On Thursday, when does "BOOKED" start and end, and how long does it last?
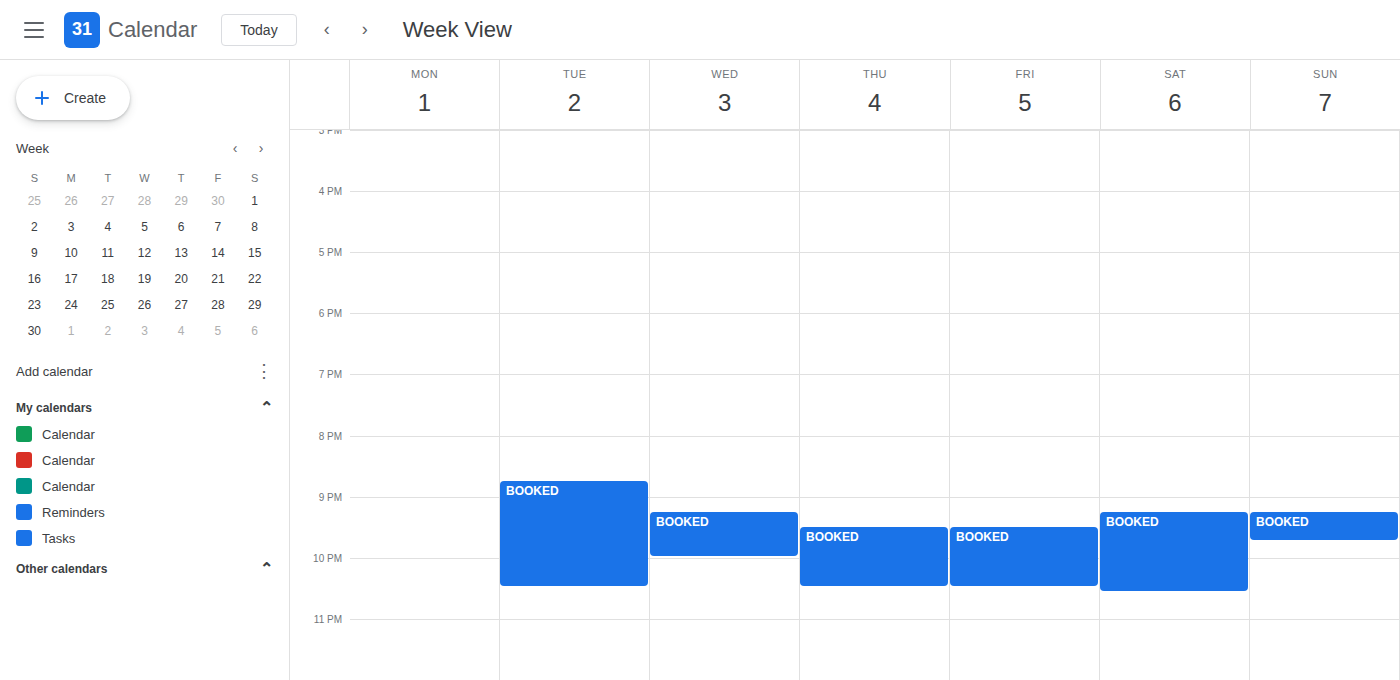
21:30 to 22:30, 1 hour